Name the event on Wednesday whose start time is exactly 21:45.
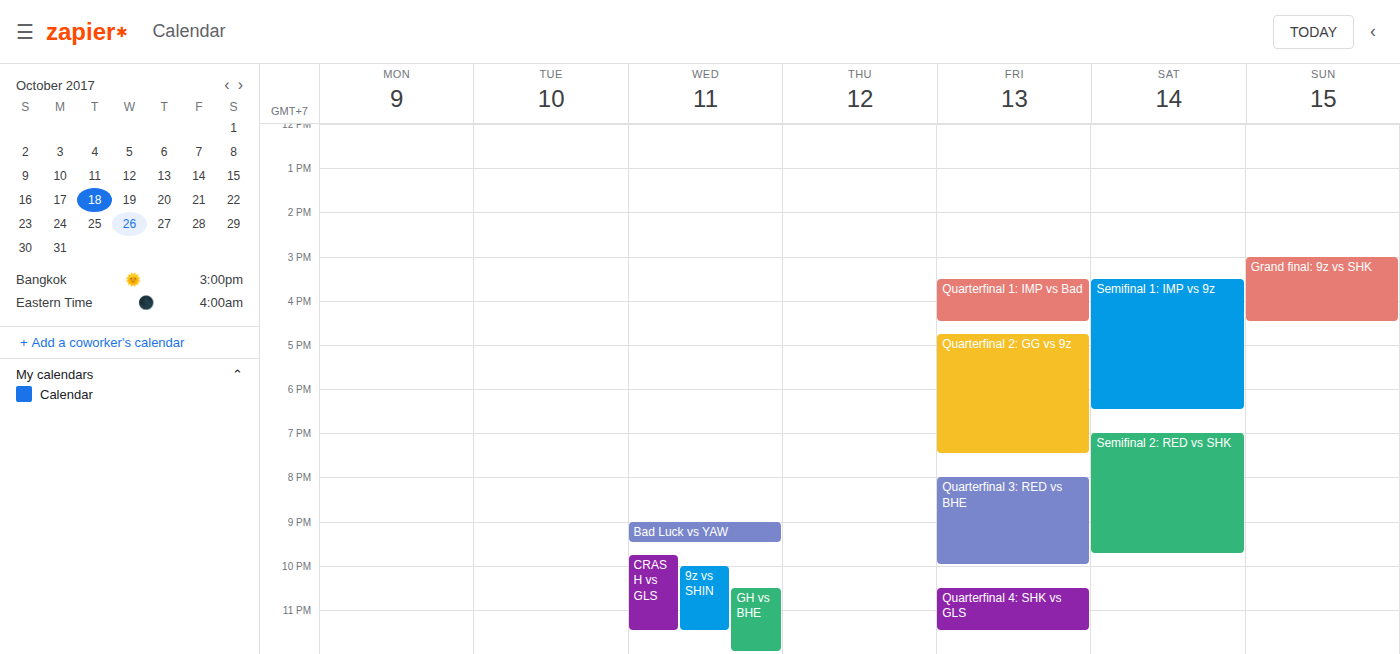
"CRASH vs GLS"